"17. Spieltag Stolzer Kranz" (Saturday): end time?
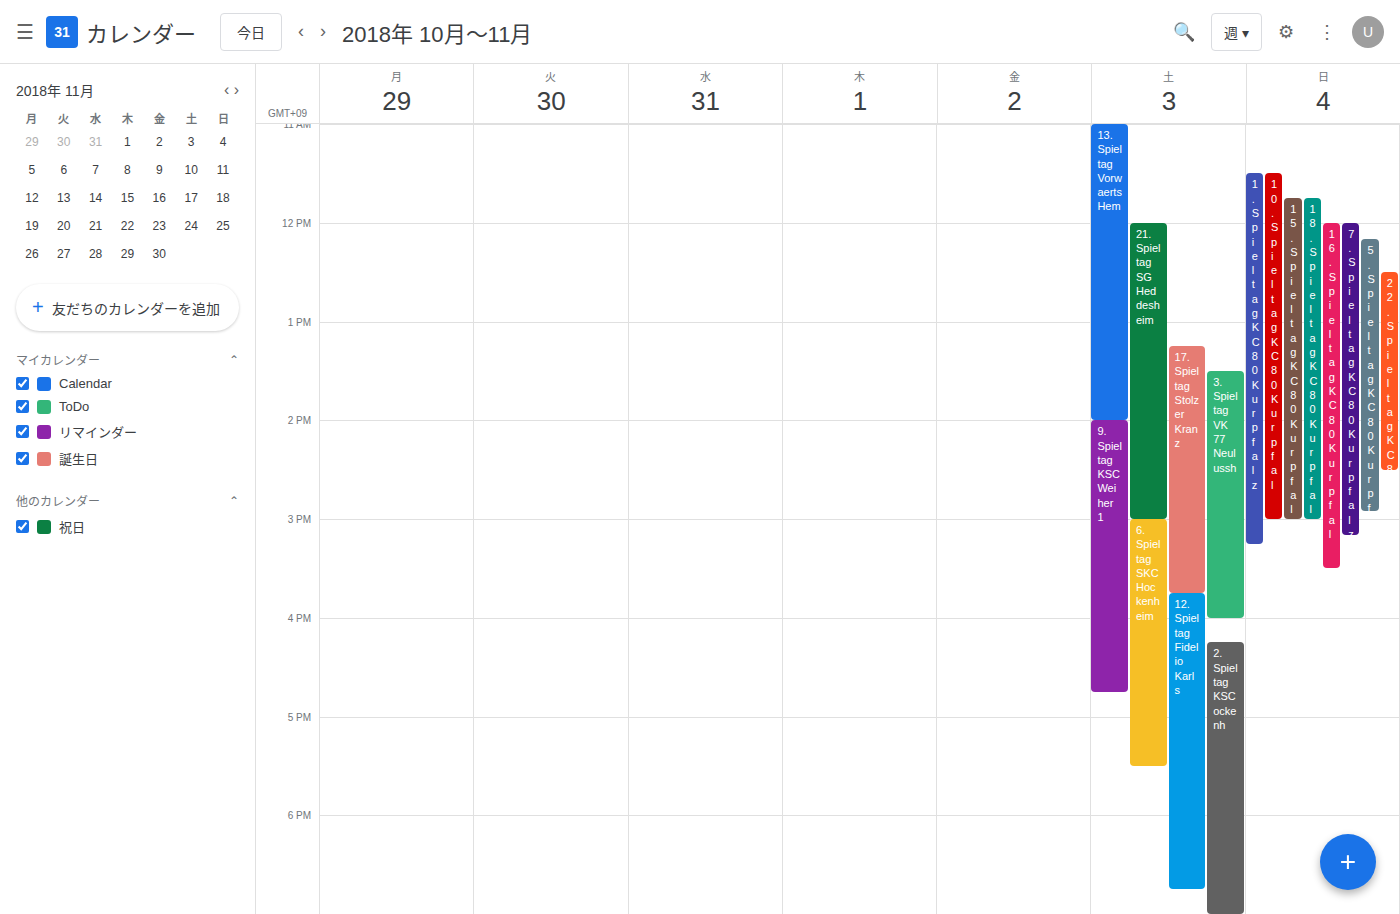
3:45 PM